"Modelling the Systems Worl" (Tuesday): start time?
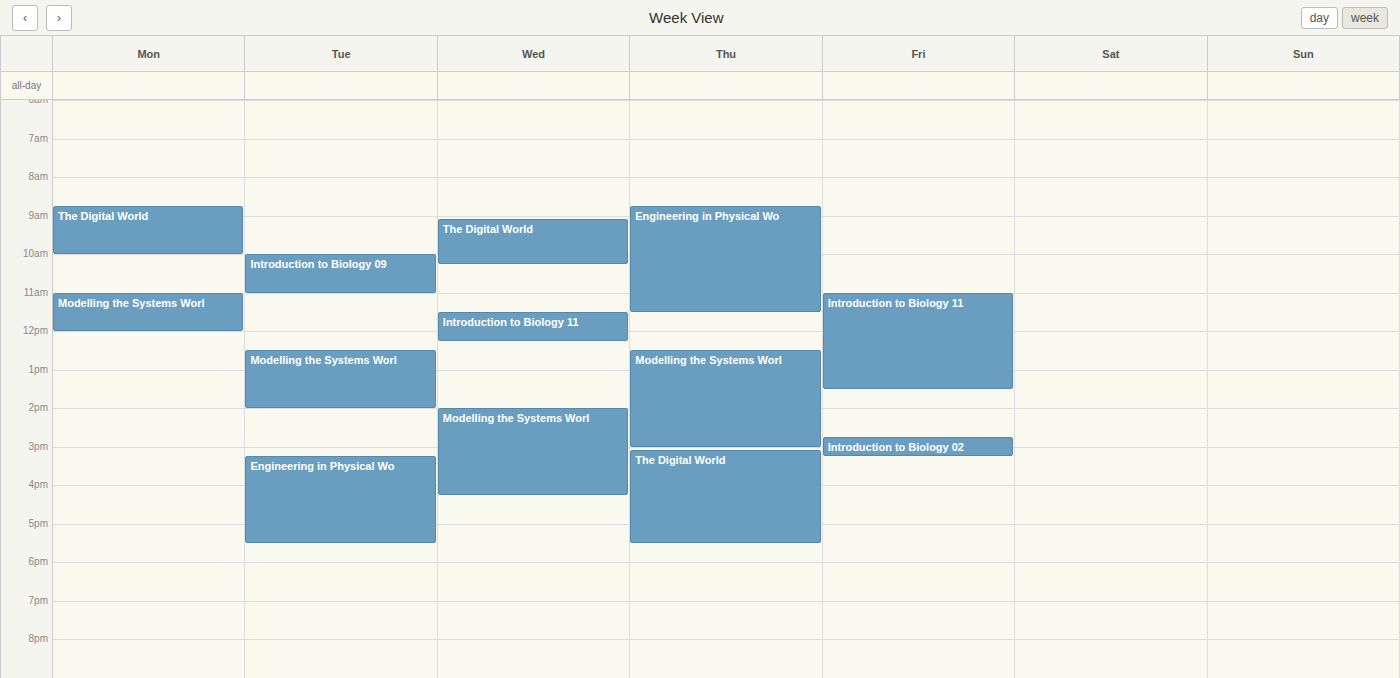
12:30 PM